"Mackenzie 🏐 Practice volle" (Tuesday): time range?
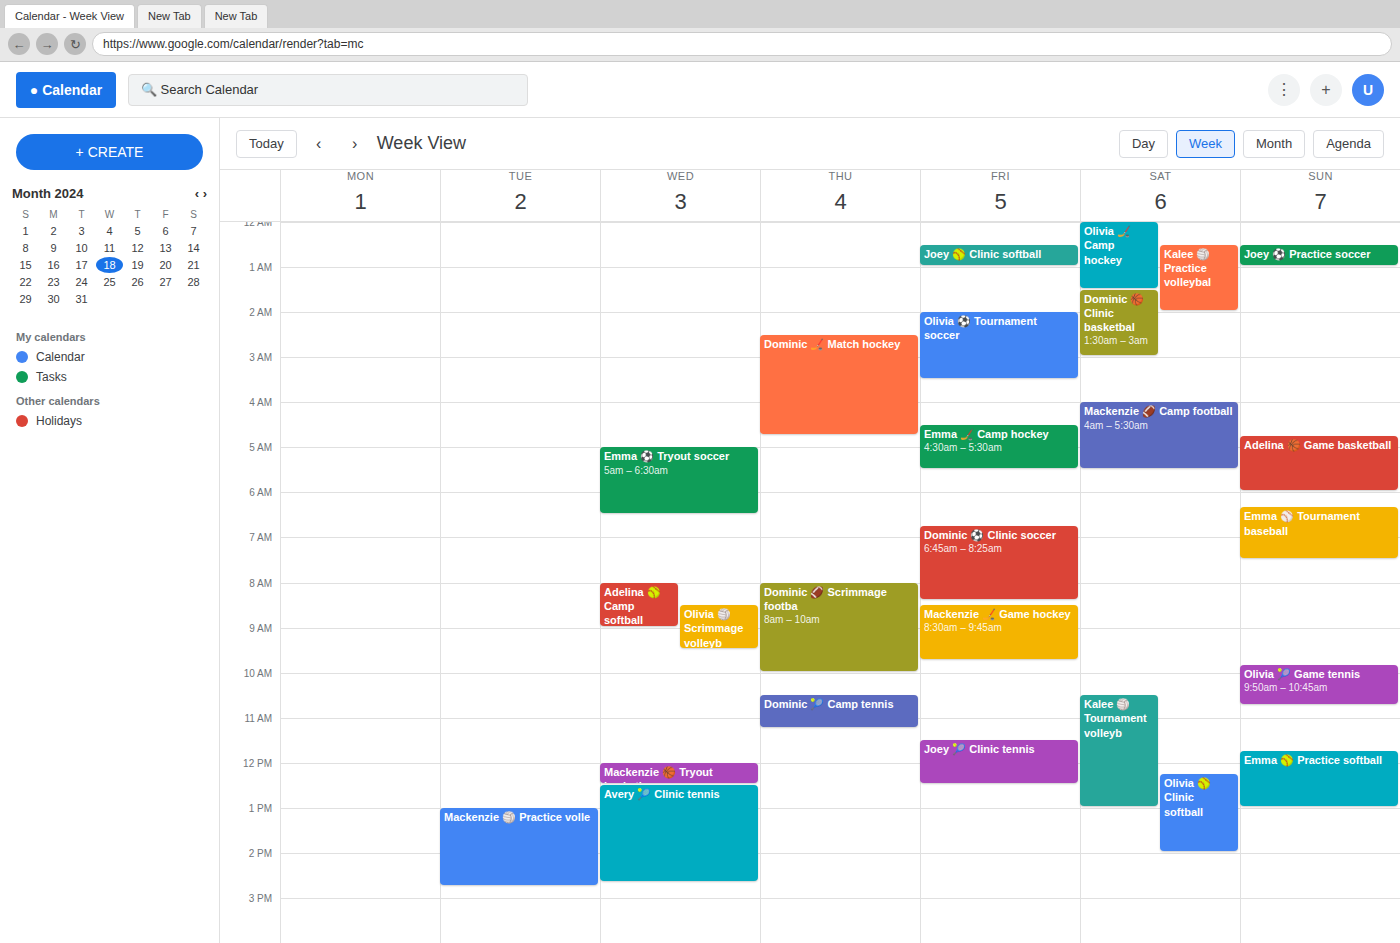
1:00 PM to 2:45 PM